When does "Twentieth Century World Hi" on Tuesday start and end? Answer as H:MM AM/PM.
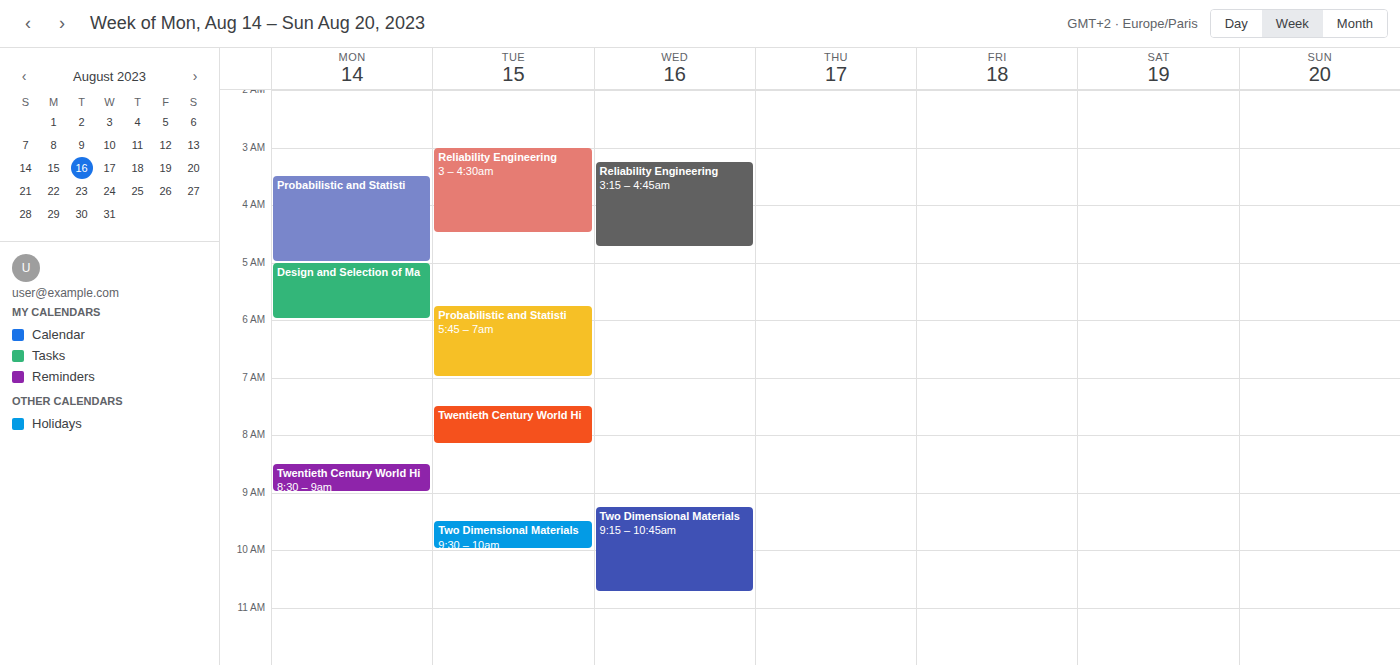
7:30 AM to 8:10 AM